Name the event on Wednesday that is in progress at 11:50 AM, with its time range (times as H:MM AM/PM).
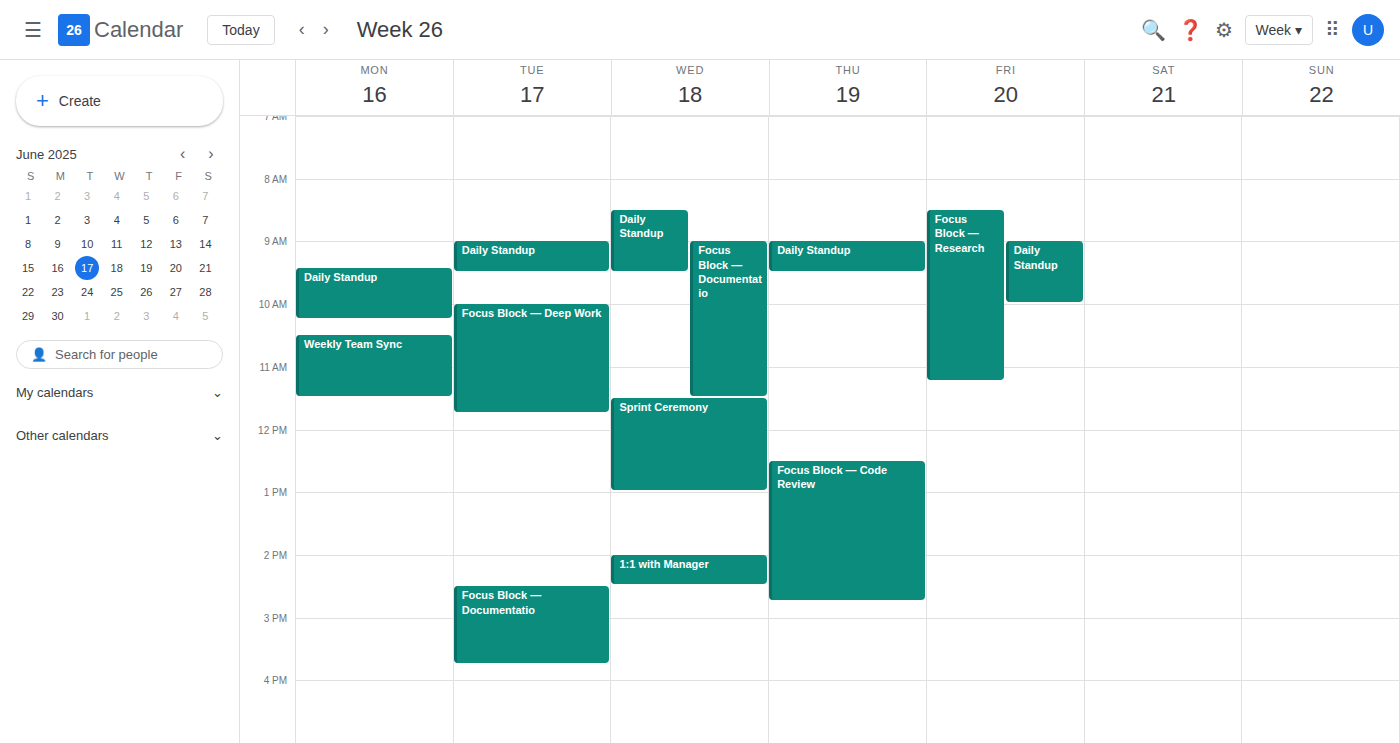
"Sprint Ceremony", 11:30 AM to 1:00 PM